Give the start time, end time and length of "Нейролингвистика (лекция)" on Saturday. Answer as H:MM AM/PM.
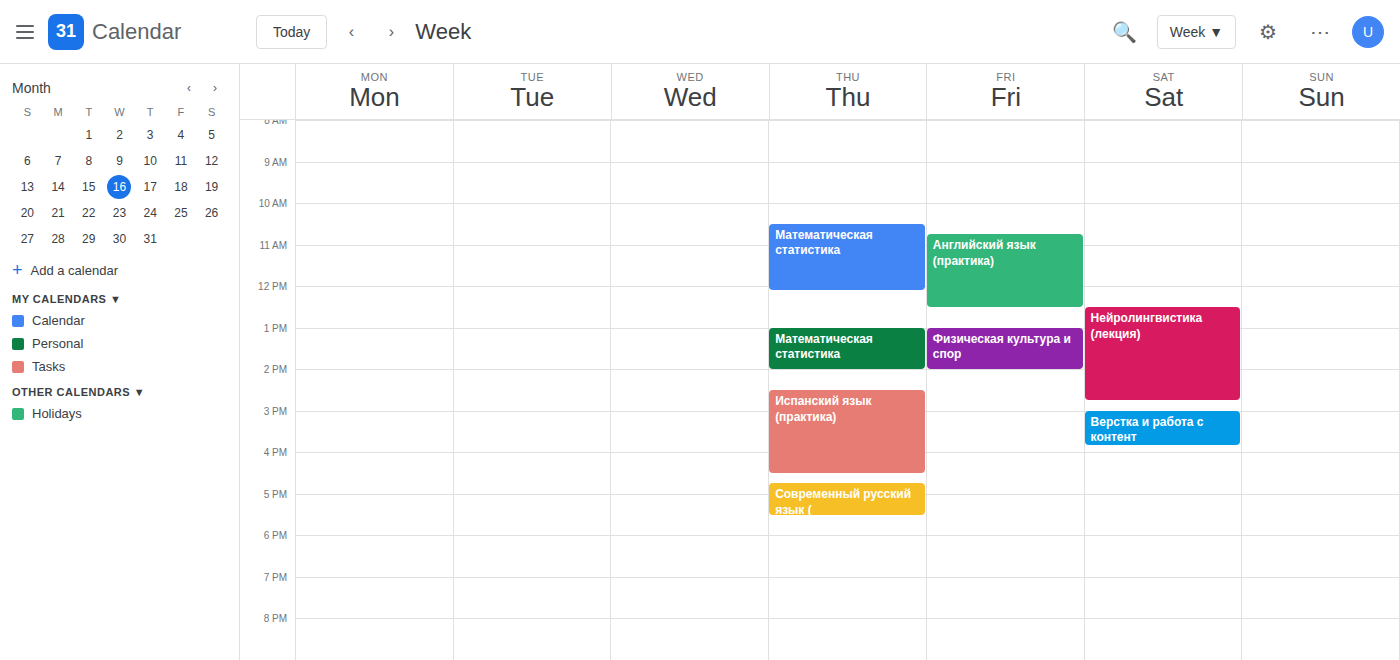
12:30 PM to 2:45 PM, 2 hours 15 minutes